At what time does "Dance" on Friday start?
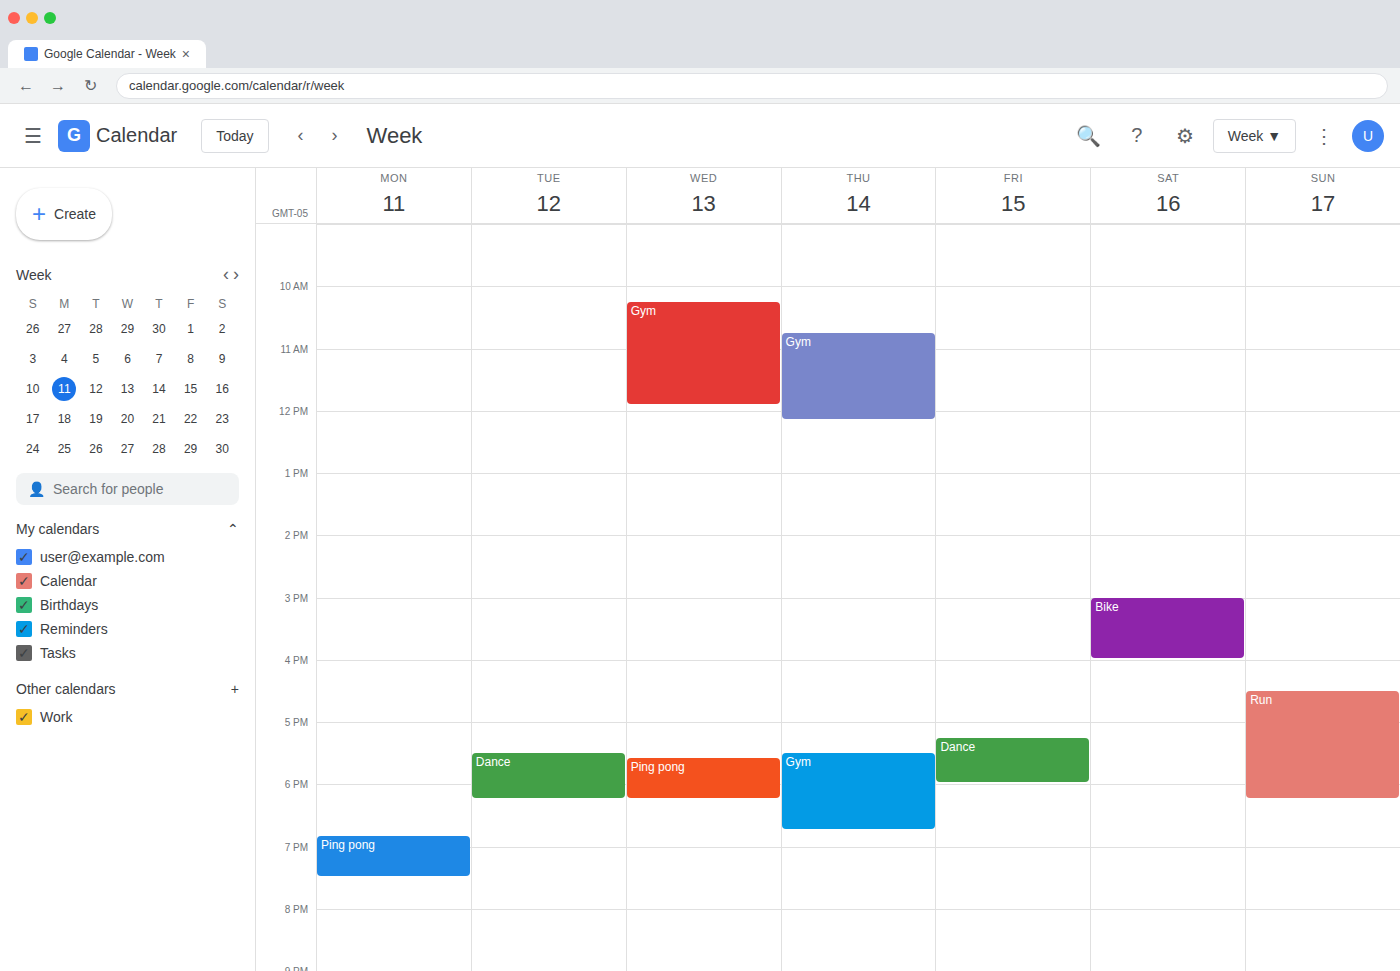
5:15 PM